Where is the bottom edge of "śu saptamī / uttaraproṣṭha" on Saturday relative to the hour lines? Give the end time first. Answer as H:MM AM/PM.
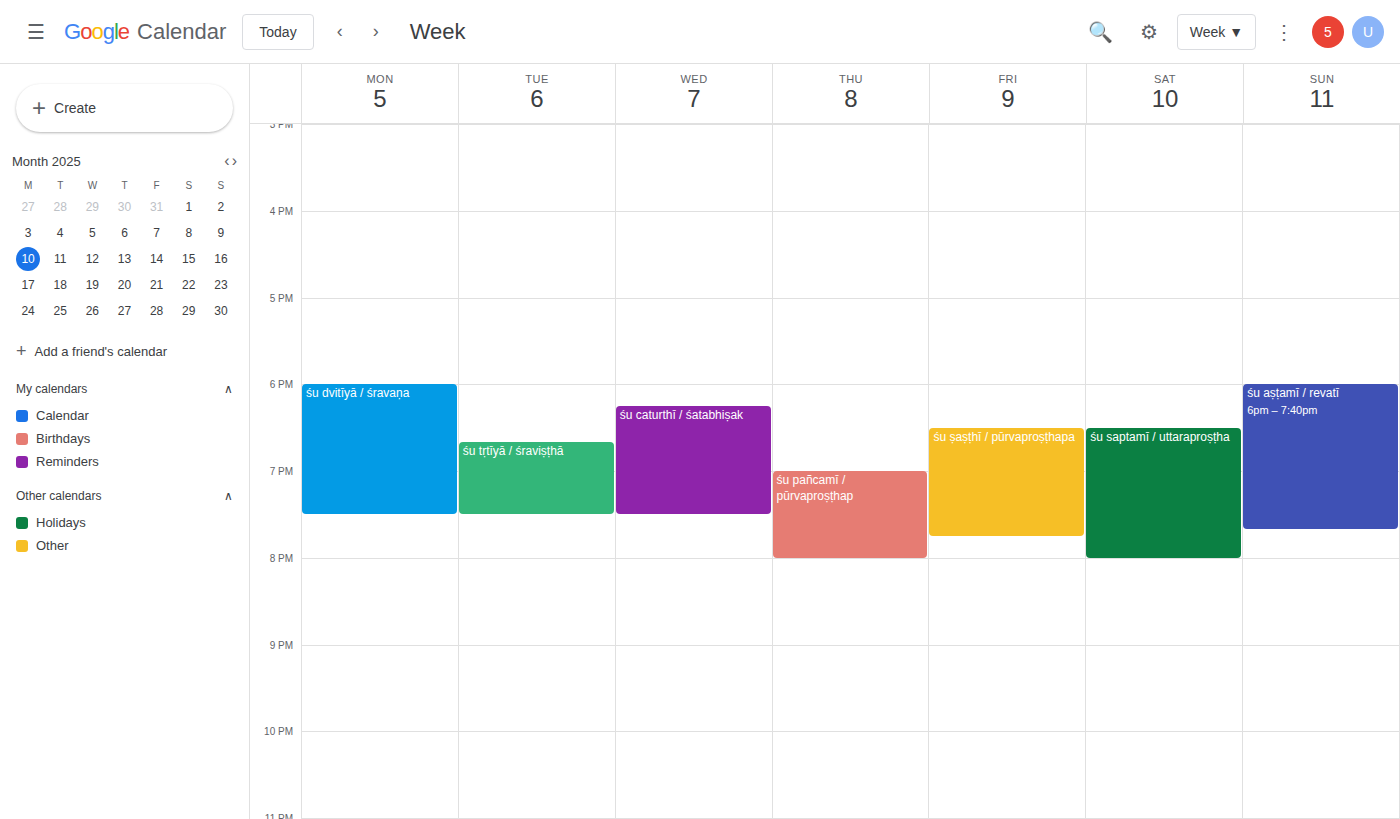
8:00 PM -- exactly on the 8 PM line.